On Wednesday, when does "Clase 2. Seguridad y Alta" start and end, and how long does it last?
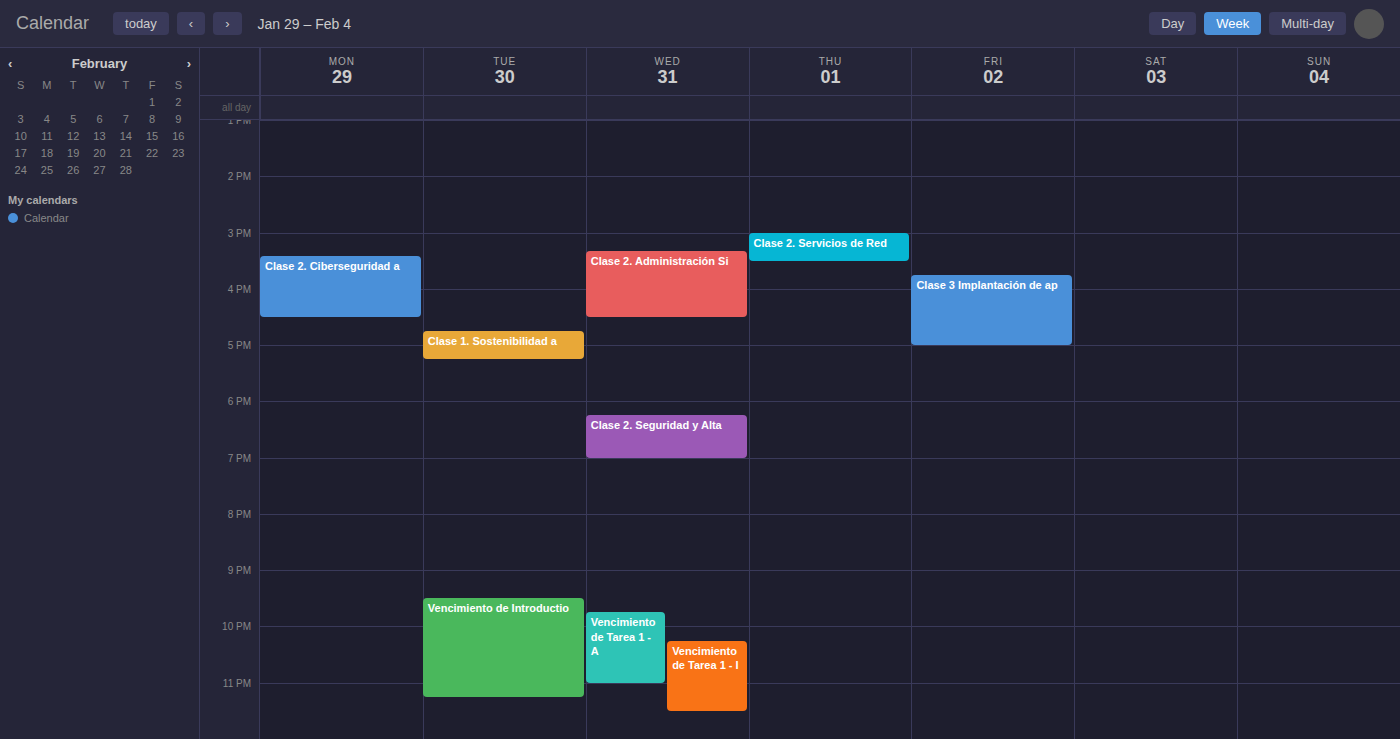
6:15 PM to 7:00 PM, 45 minutes